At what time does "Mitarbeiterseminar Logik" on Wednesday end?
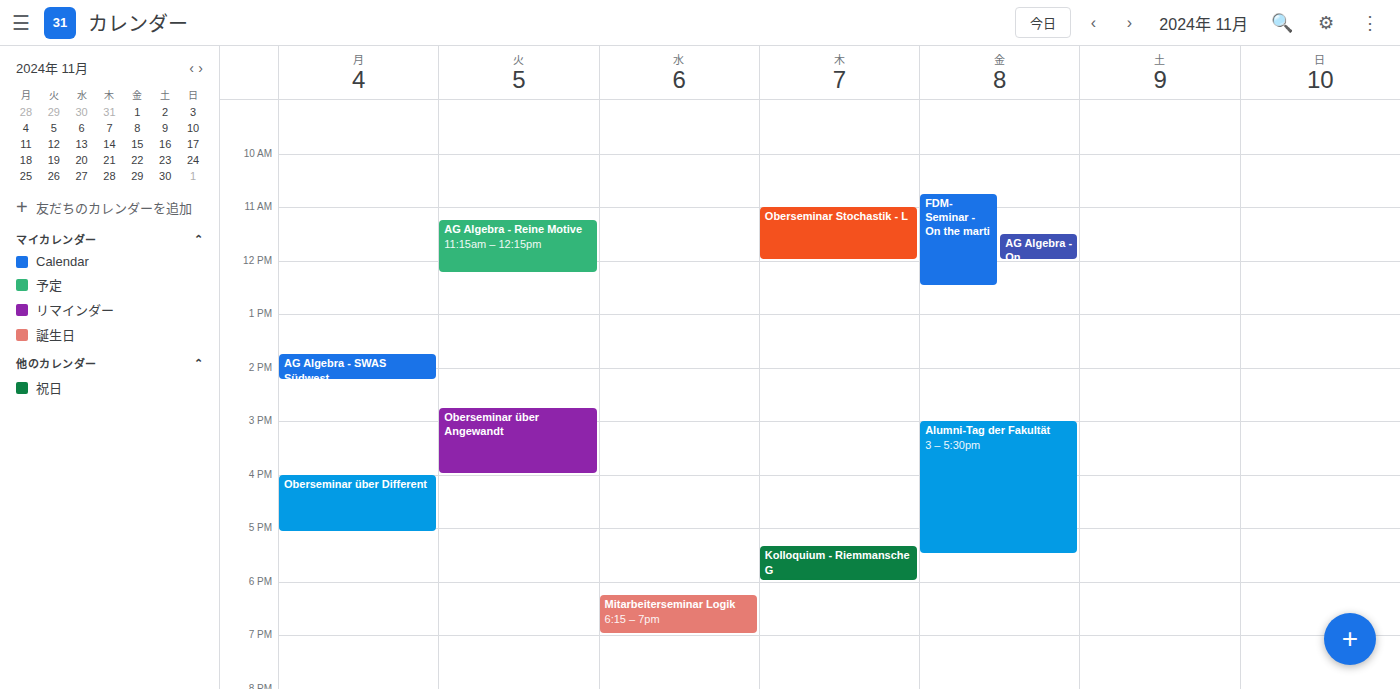
7:00 PM